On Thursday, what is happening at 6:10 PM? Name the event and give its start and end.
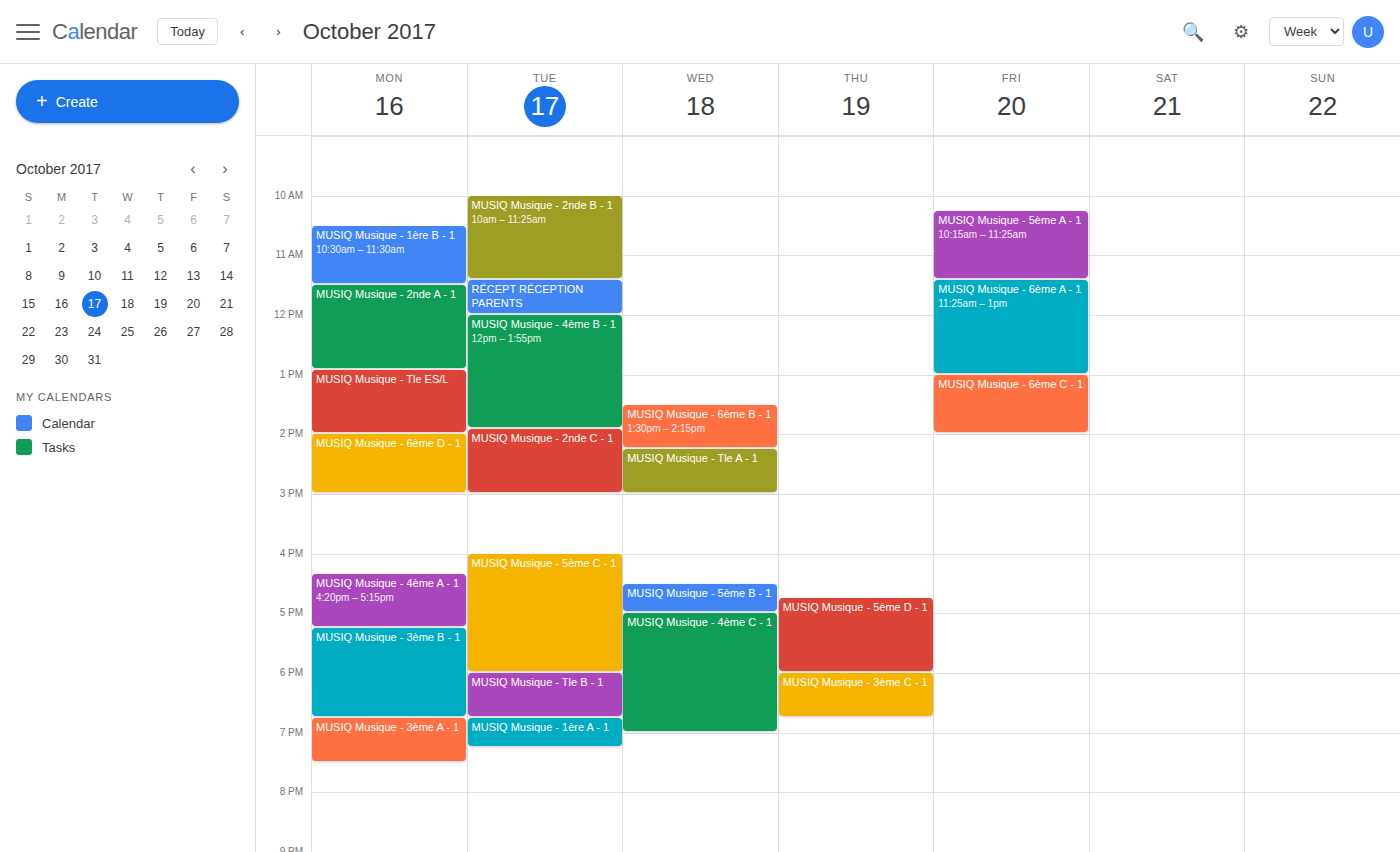
"MUSIQ Musique - 3ème C - 1", 6:00 PM to 6:45 PM